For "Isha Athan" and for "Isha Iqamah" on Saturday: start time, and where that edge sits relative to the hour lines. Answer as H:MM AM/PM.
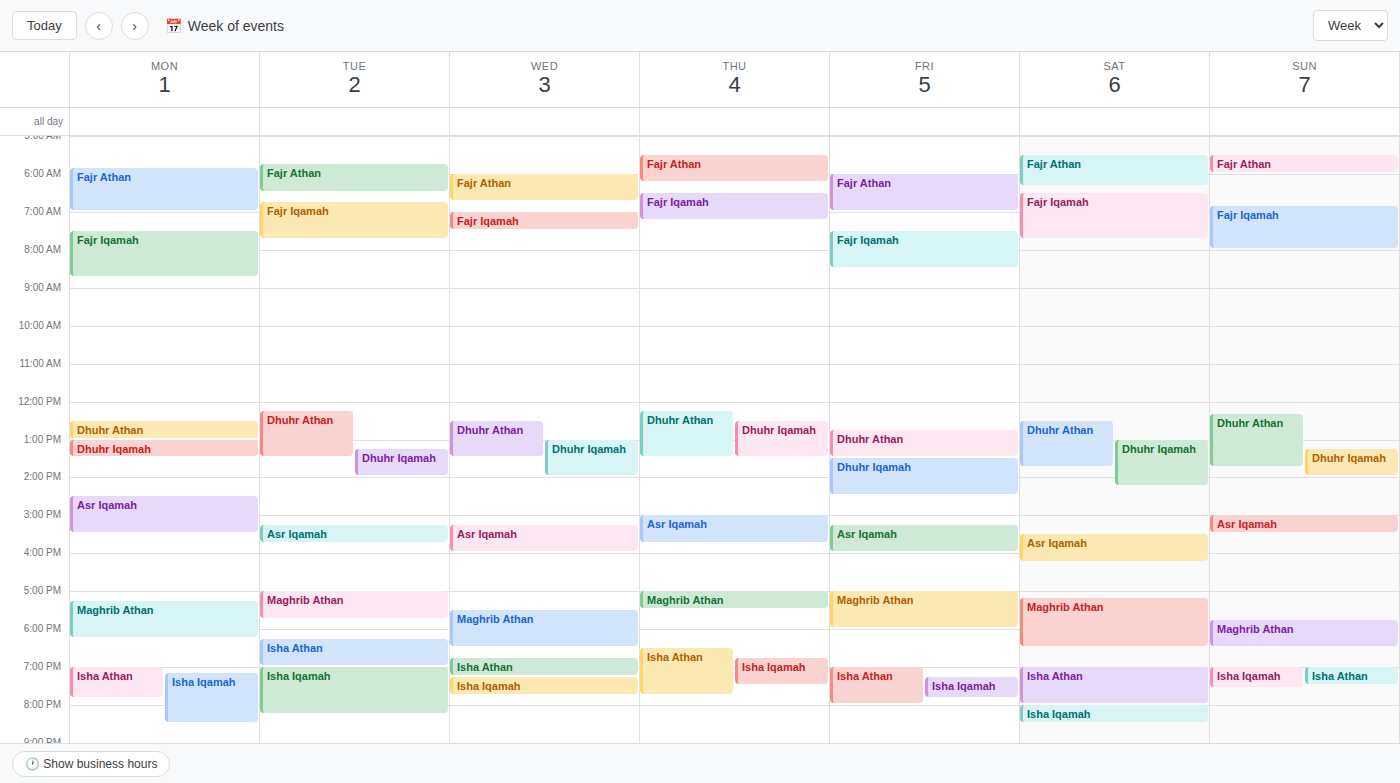
"Isha Athan": 7:00 PM, exactly on the 7 PM line. "Isha Iqamah": 8:00 PM, exactly on the 8 PM line.